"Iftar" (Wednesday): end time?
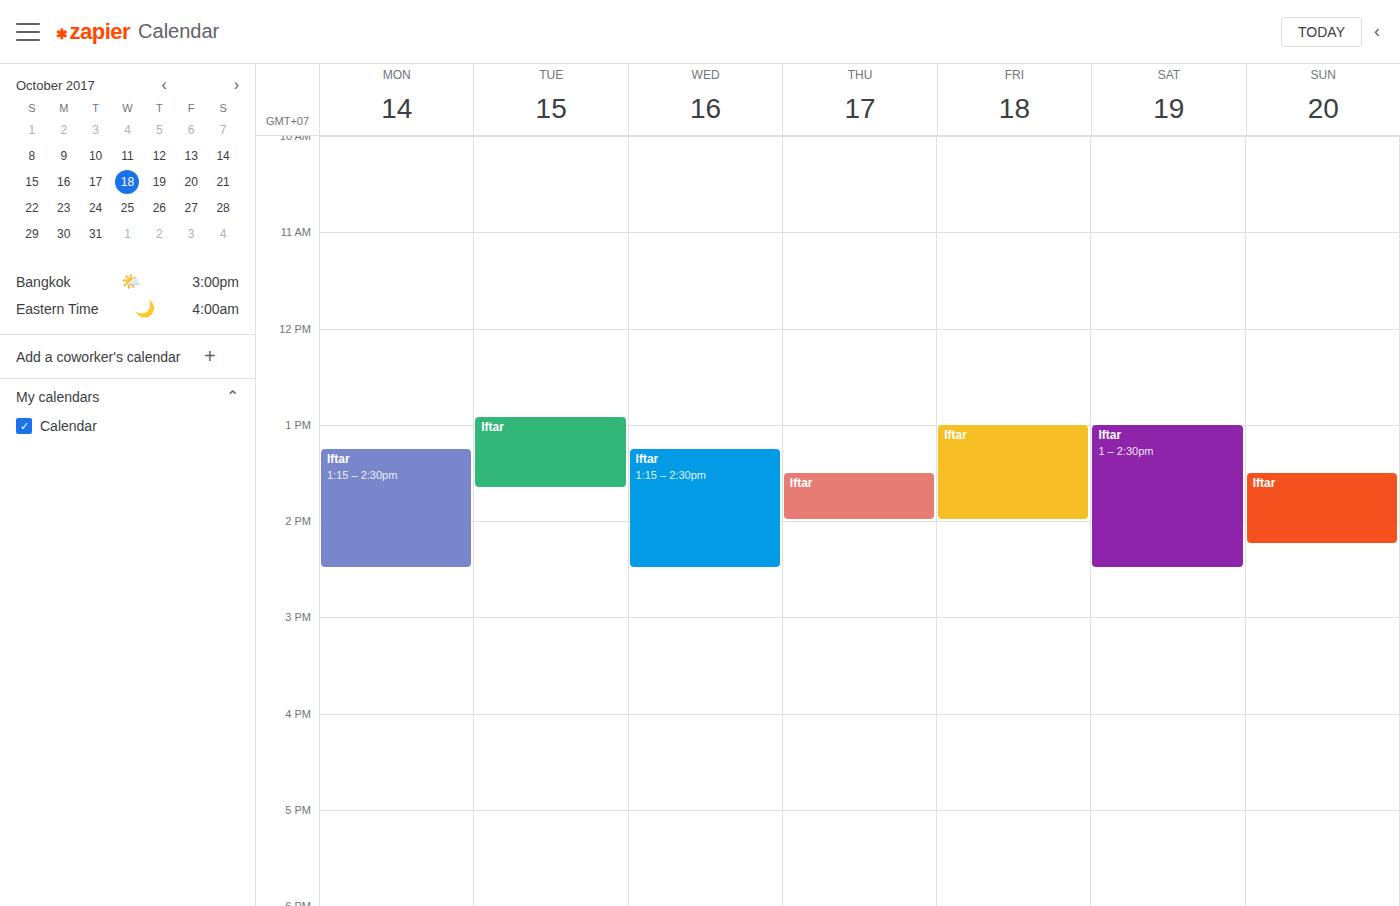
14:30